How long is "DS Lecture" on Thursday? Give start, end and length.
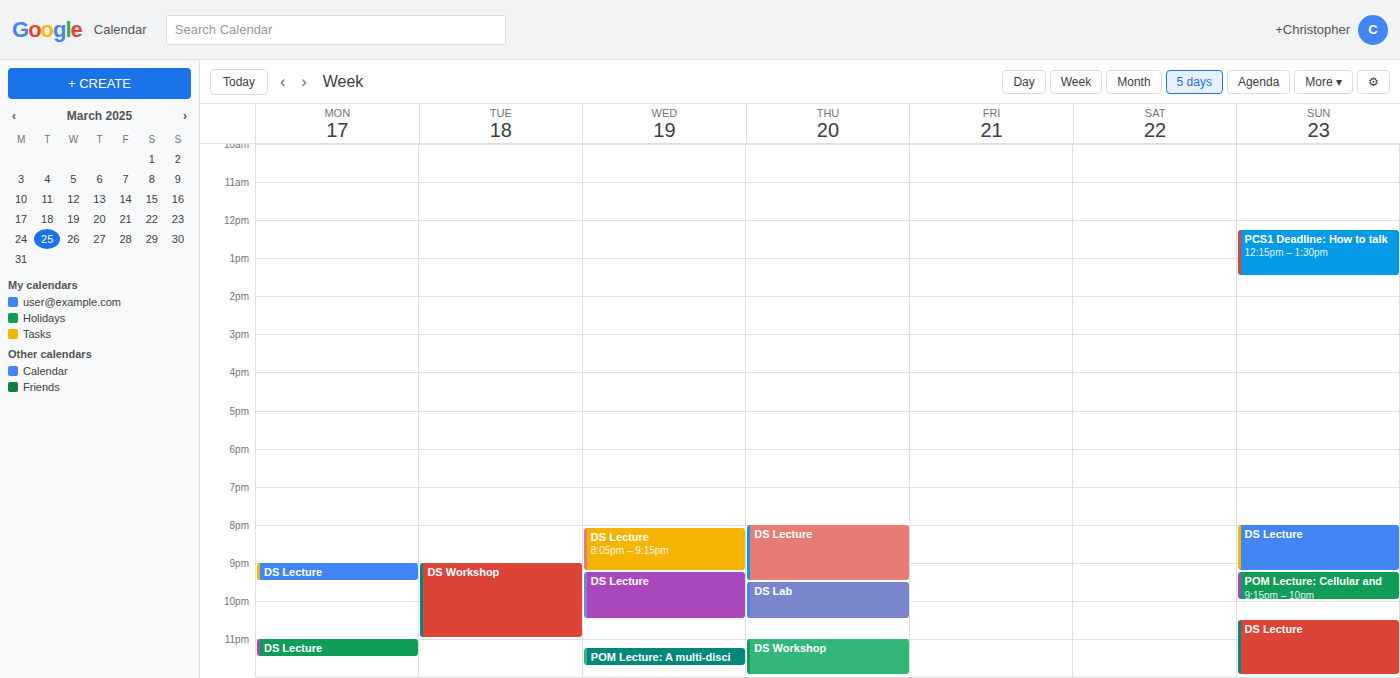
8:00 PM to 9:30 PM, 1 hour 30 minutes